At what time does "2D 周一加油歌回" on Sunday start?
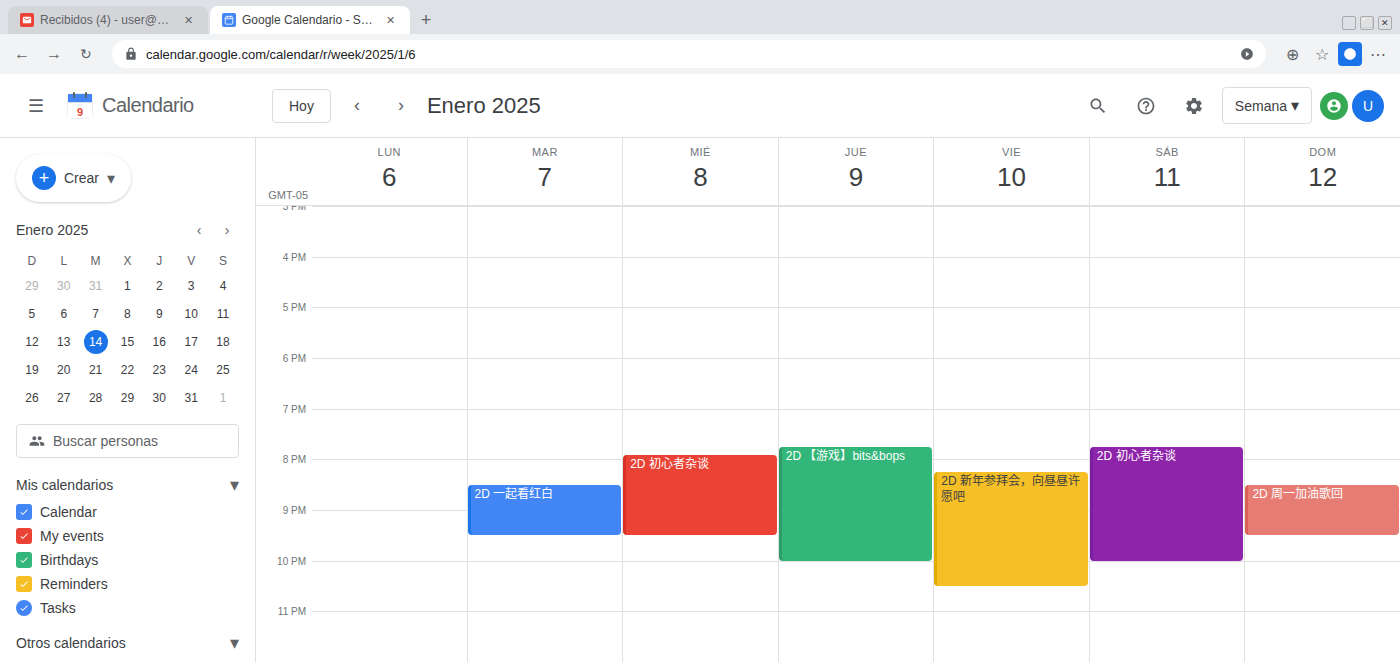
20:30